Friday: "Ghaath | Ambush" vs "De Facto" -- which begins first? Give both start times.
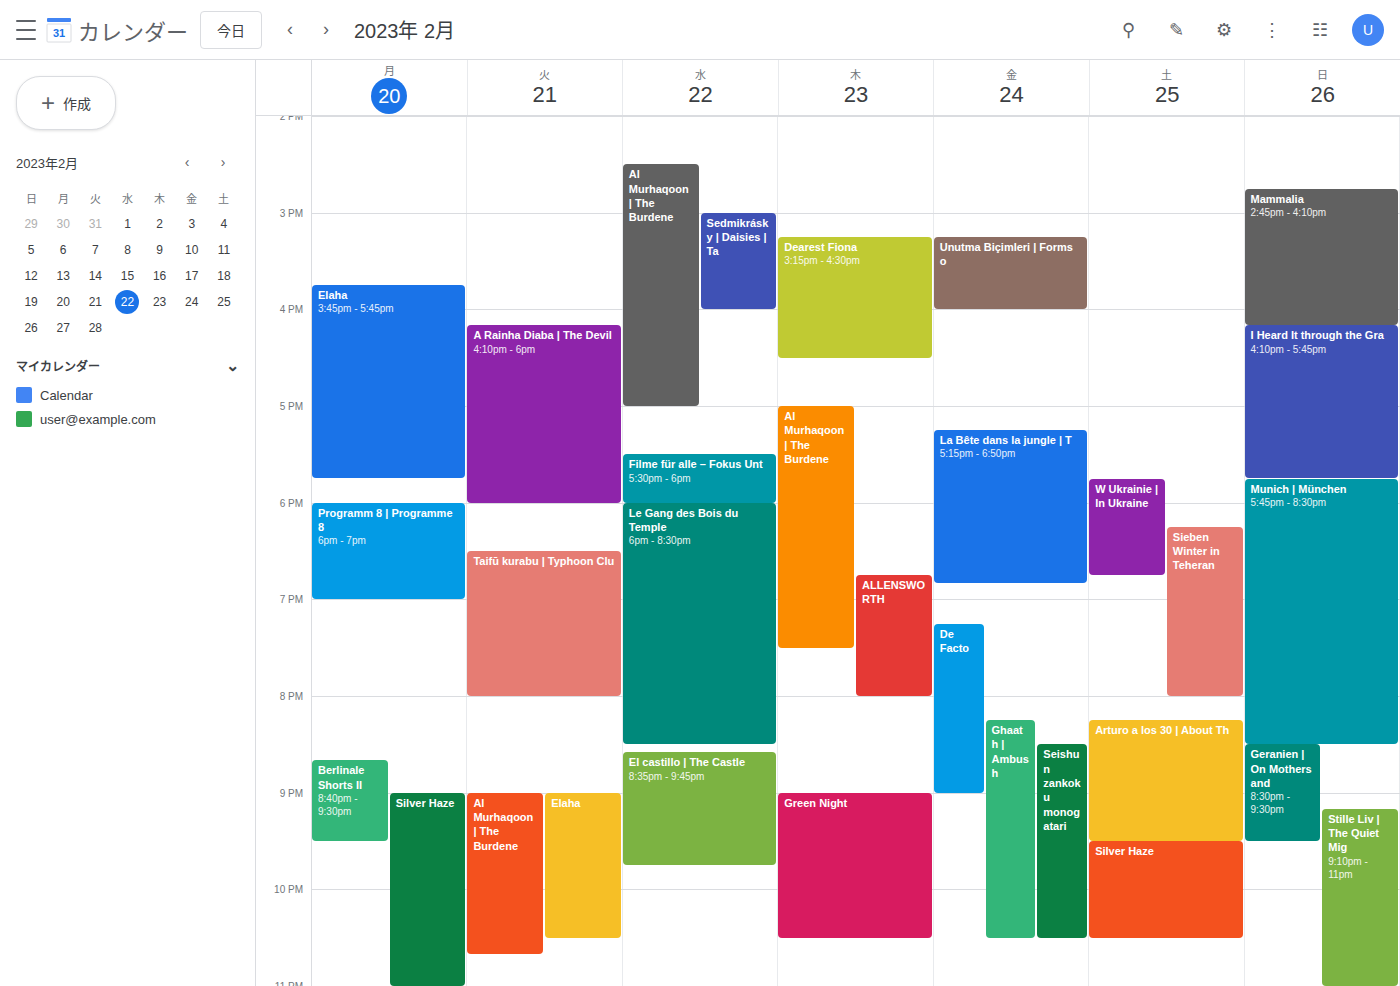
"De Facto" 7:15 PM; "Ghaath | Ambush" 8:15 PM.